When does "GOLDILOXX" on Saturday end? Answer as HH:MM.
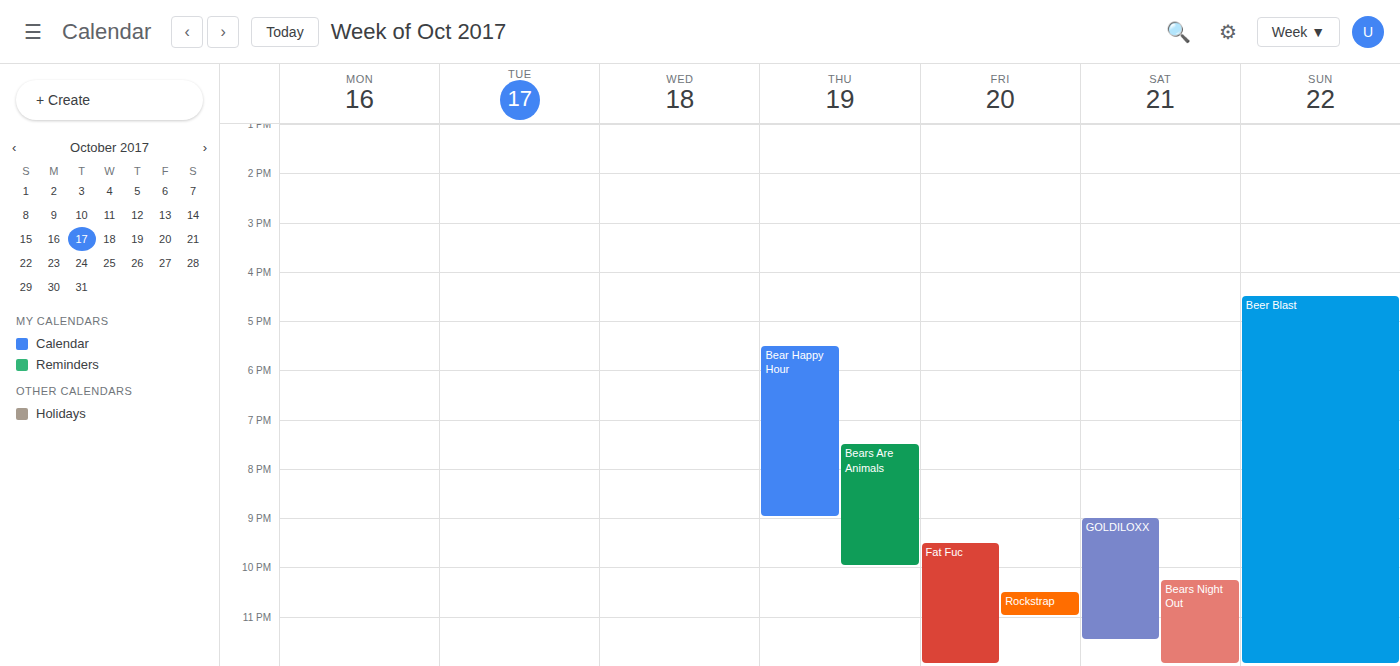
23:30